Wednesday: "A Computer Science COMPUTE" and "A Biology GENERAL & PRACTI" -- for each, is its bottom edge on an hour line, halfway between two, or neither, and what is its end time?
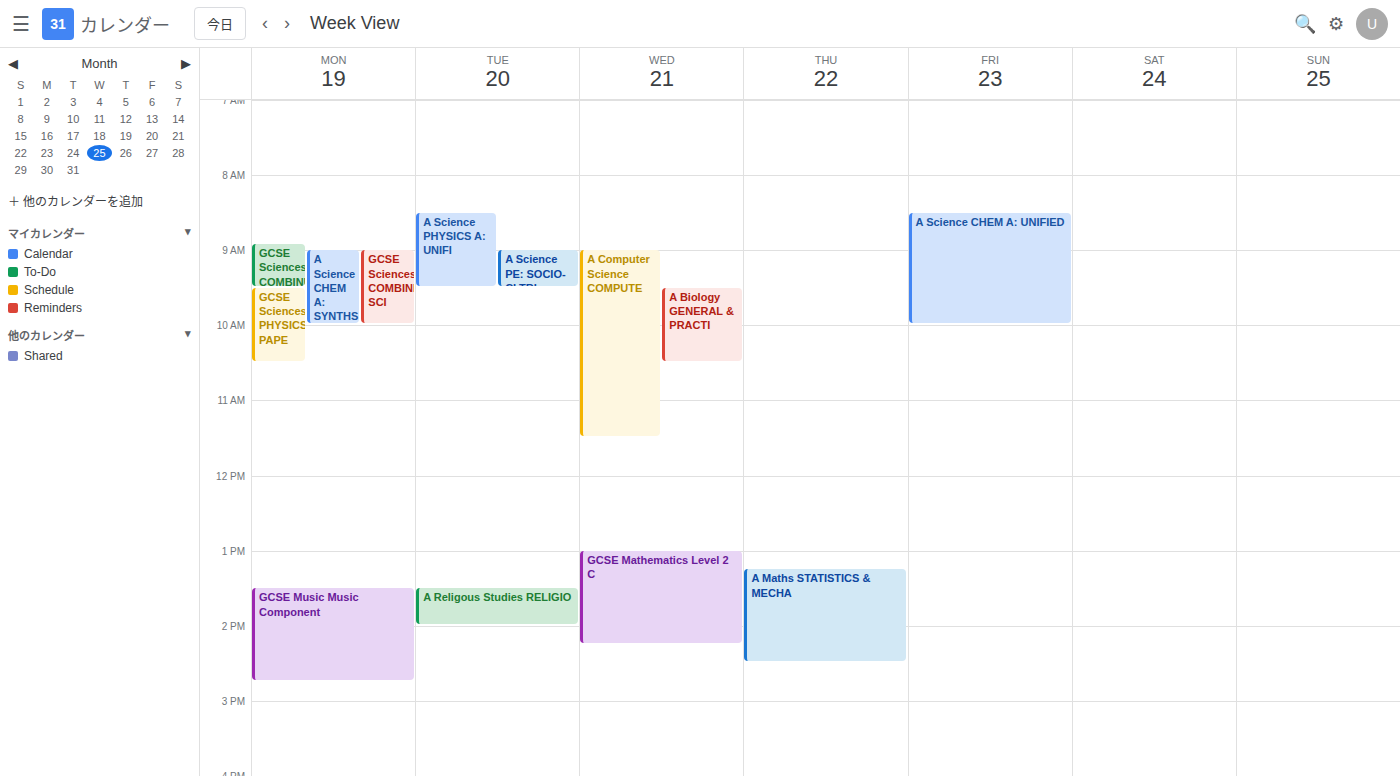
"A Computer Science COMPUTE": 11:30 AM, halfway between the 11 AM and 12 PM lines. "A Biology GENERAL & PRACTI": 10:30 AM, halfway between the 10 AM and 11 AM lines.